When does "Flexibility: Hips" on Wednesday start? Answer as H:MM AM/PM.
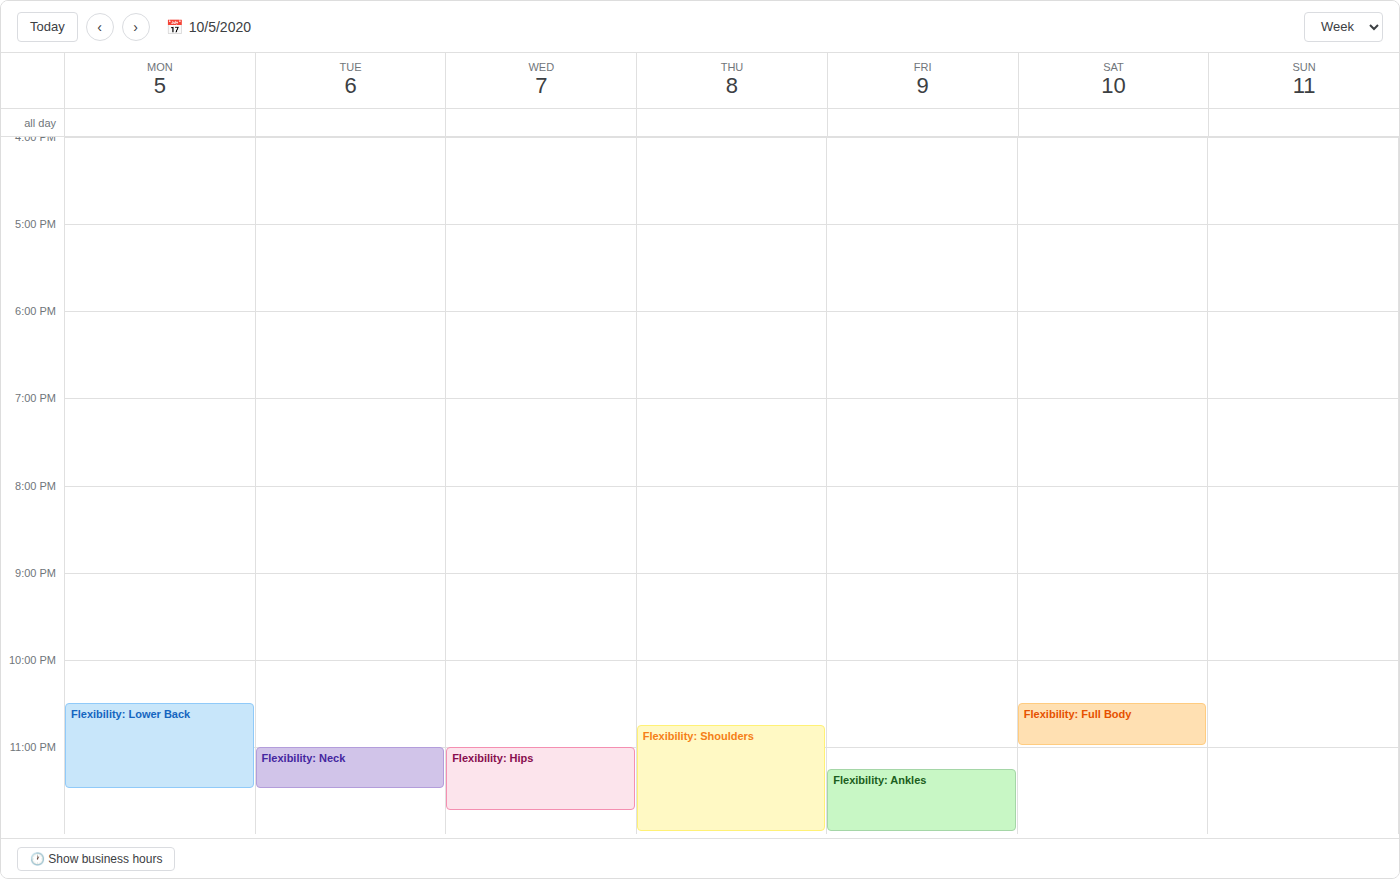
11:00 PM